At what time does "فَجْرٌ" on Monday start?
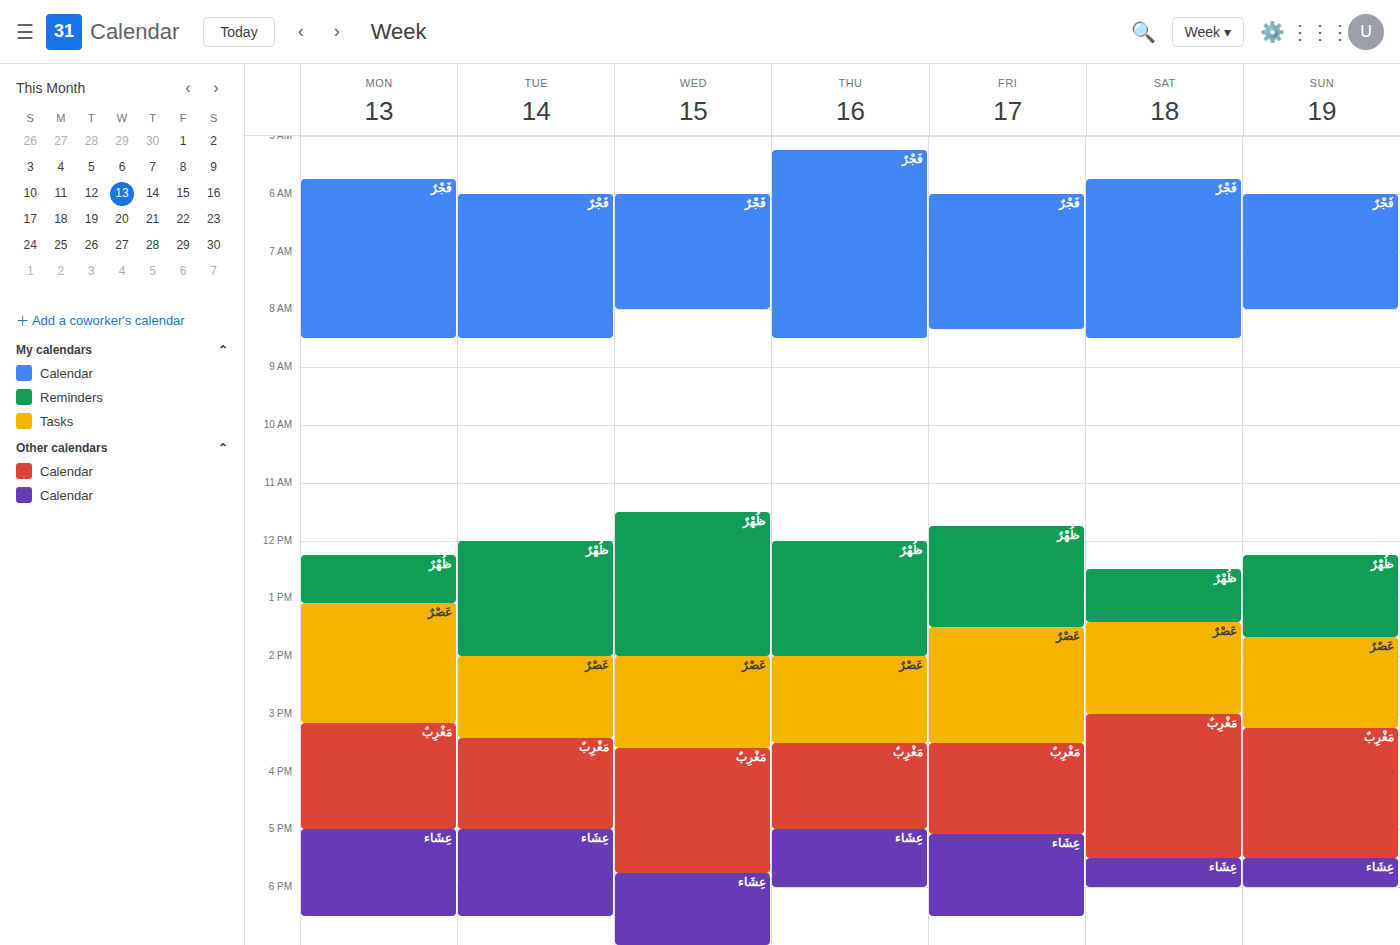
5:45 AM